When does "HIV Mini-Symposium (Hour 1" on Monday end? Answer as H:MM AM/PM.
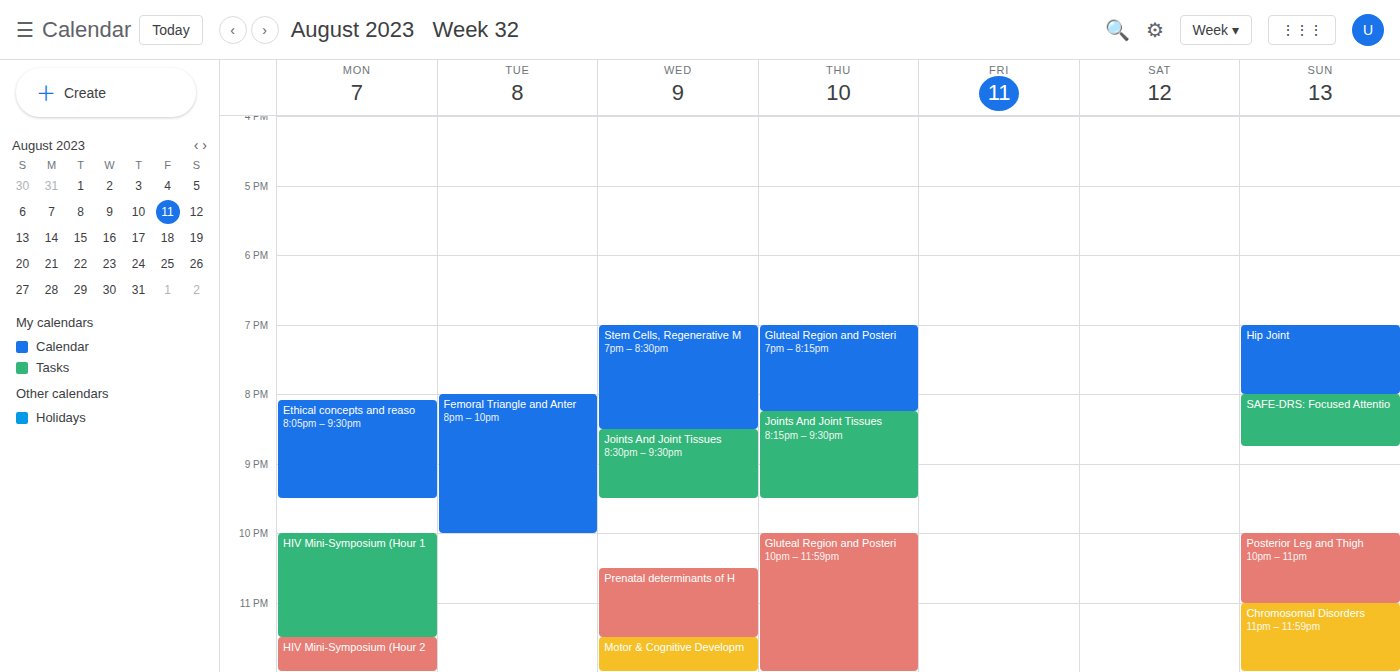
11:30 PM